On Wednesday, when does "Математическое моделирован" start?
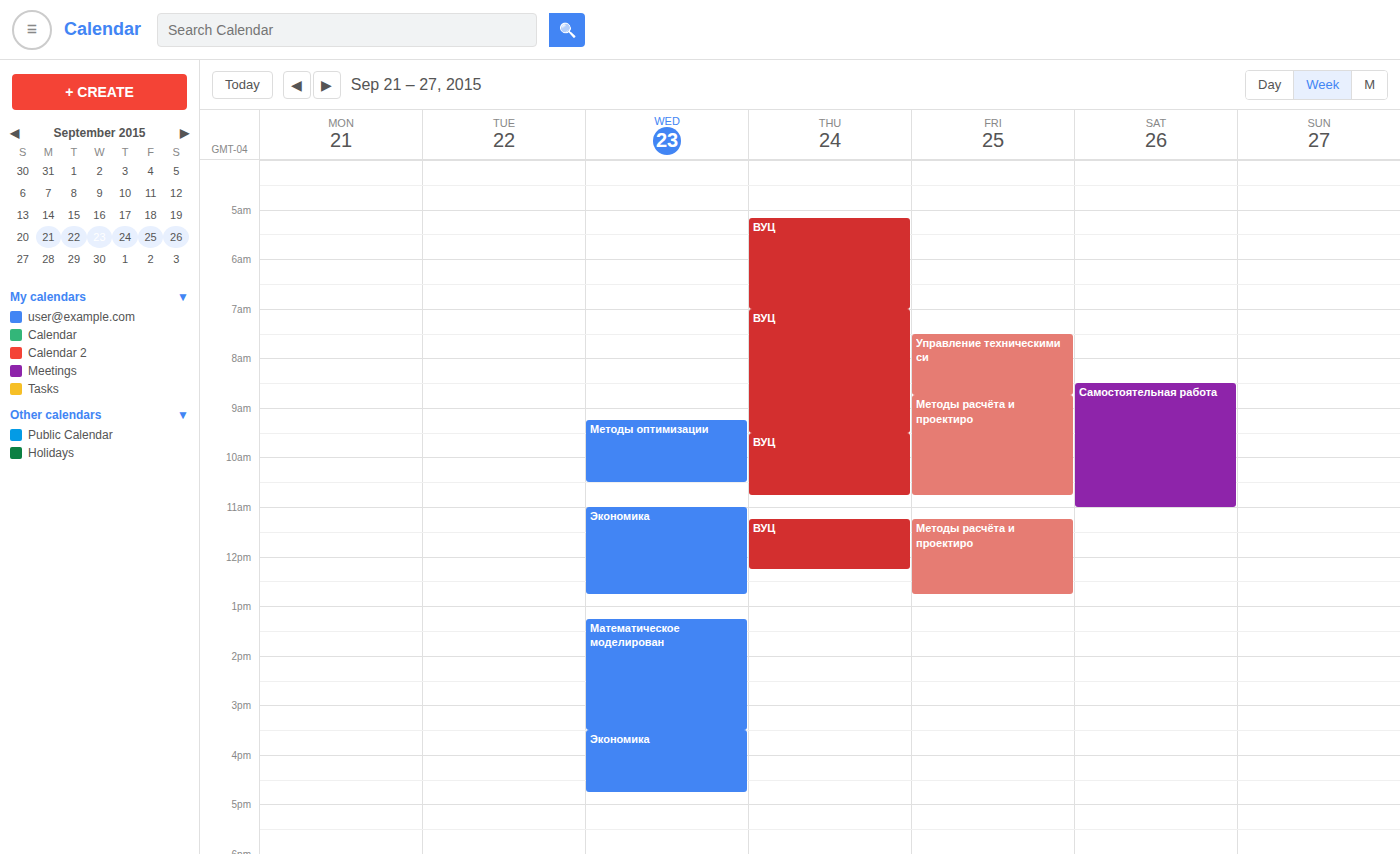
13:15